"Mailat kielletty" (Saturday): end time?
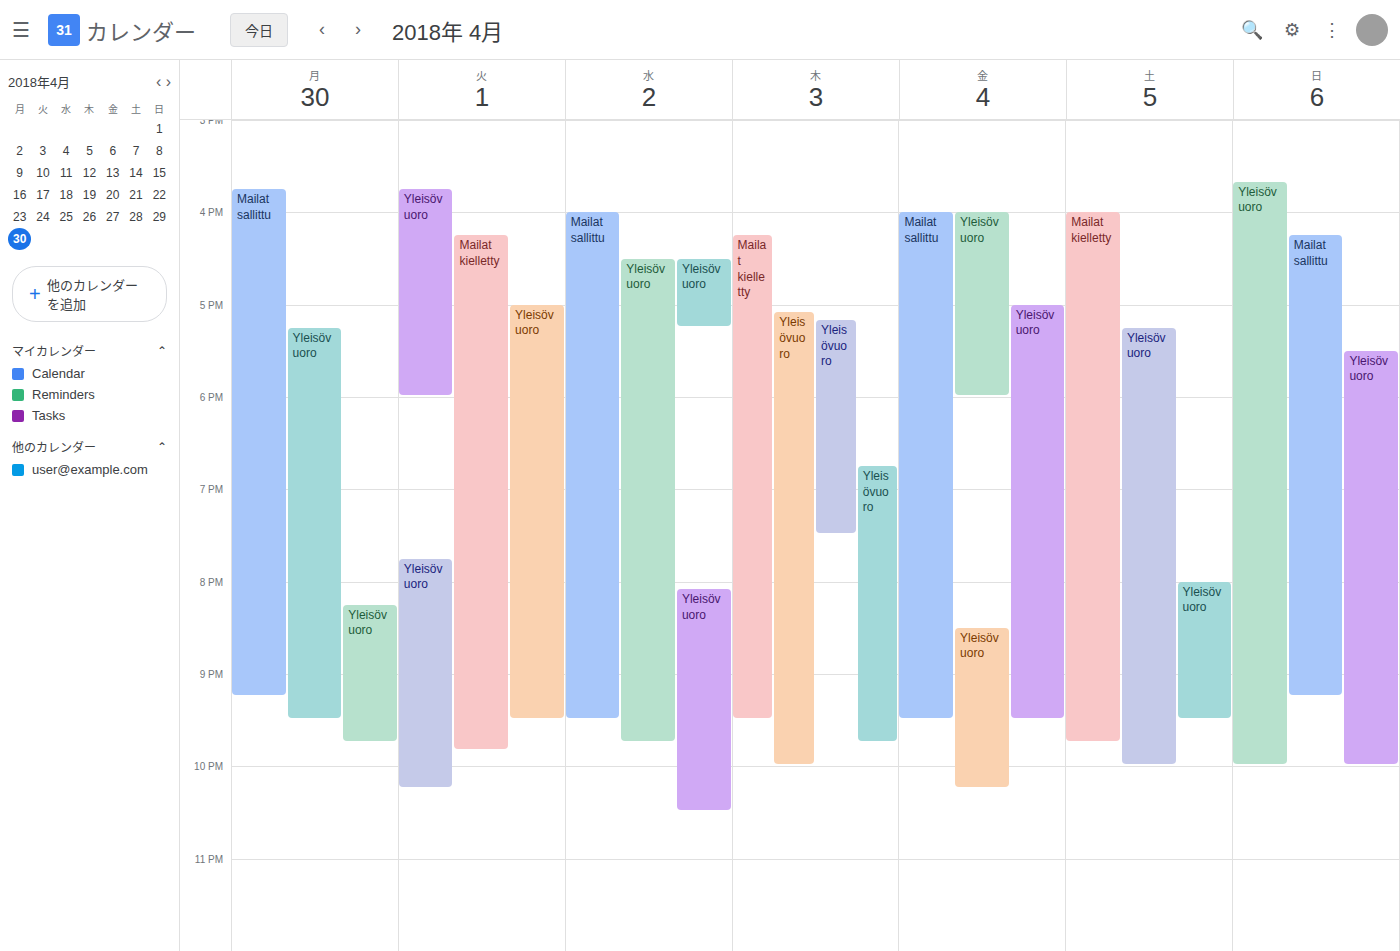
9:45 PM